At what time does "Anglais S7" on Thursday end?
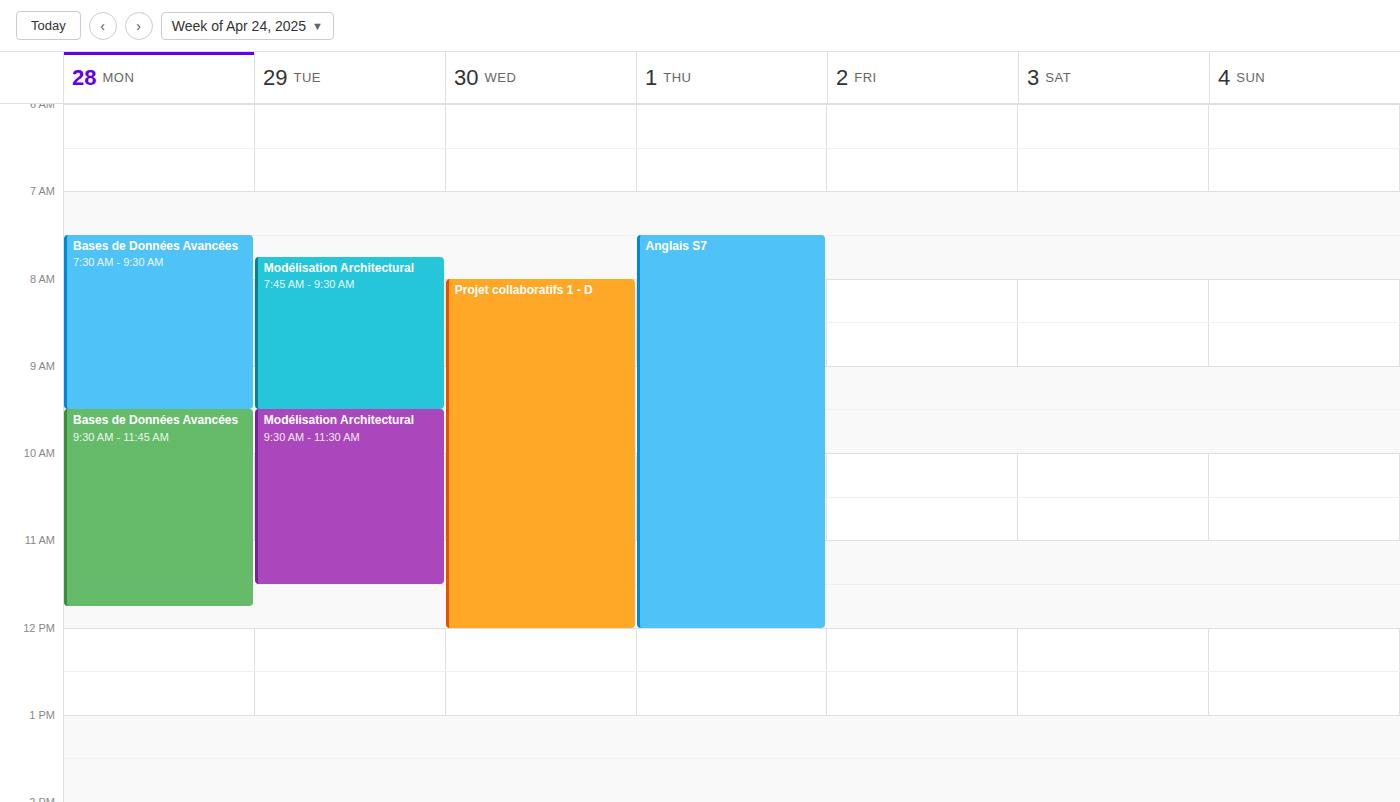
12:00 PM